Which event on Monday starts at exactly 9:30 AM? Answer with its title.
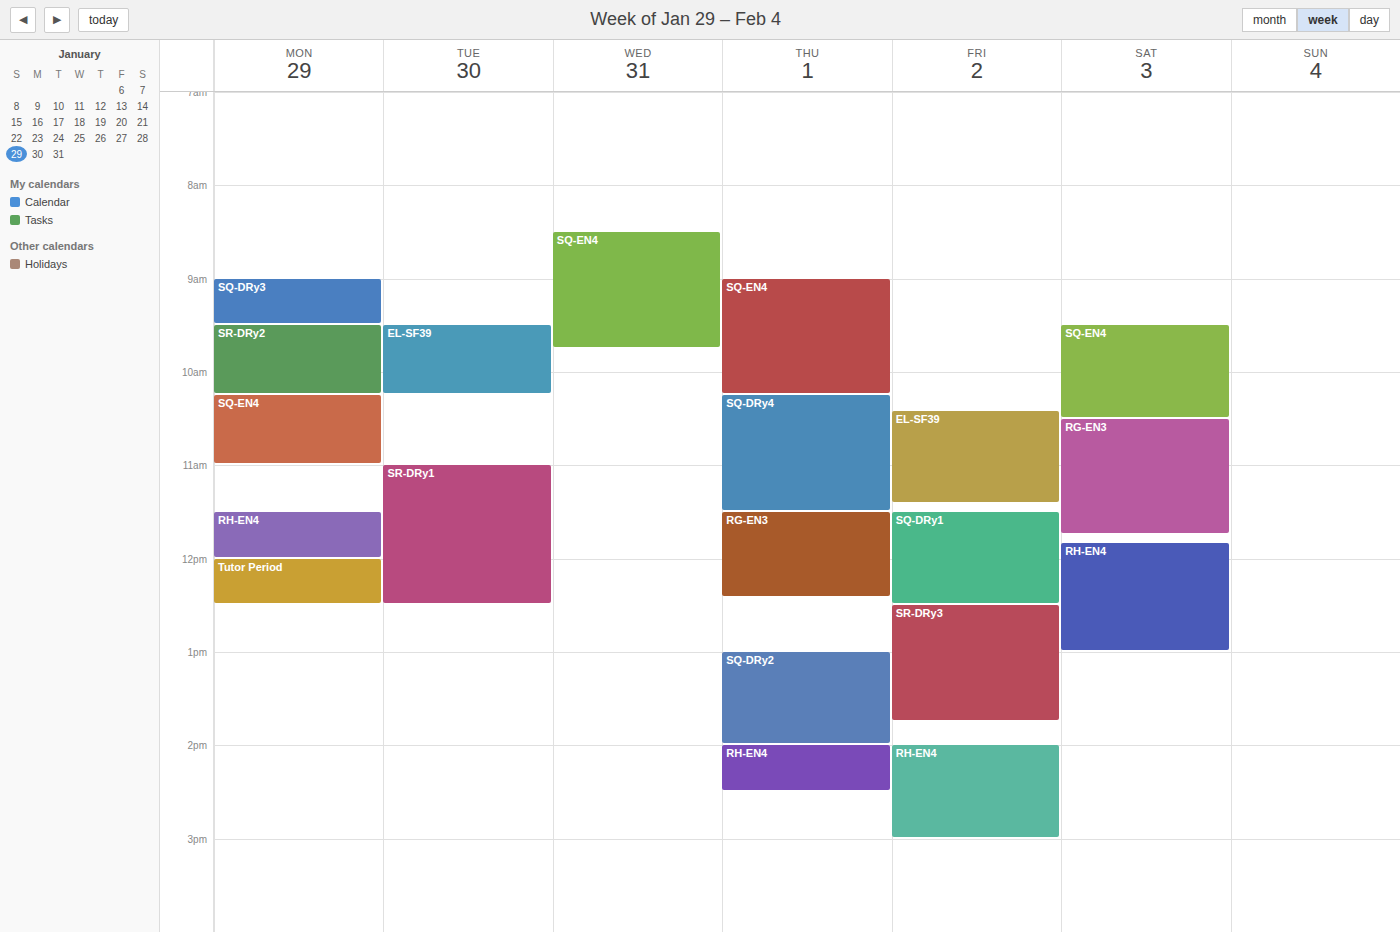
"SR-DRy2"